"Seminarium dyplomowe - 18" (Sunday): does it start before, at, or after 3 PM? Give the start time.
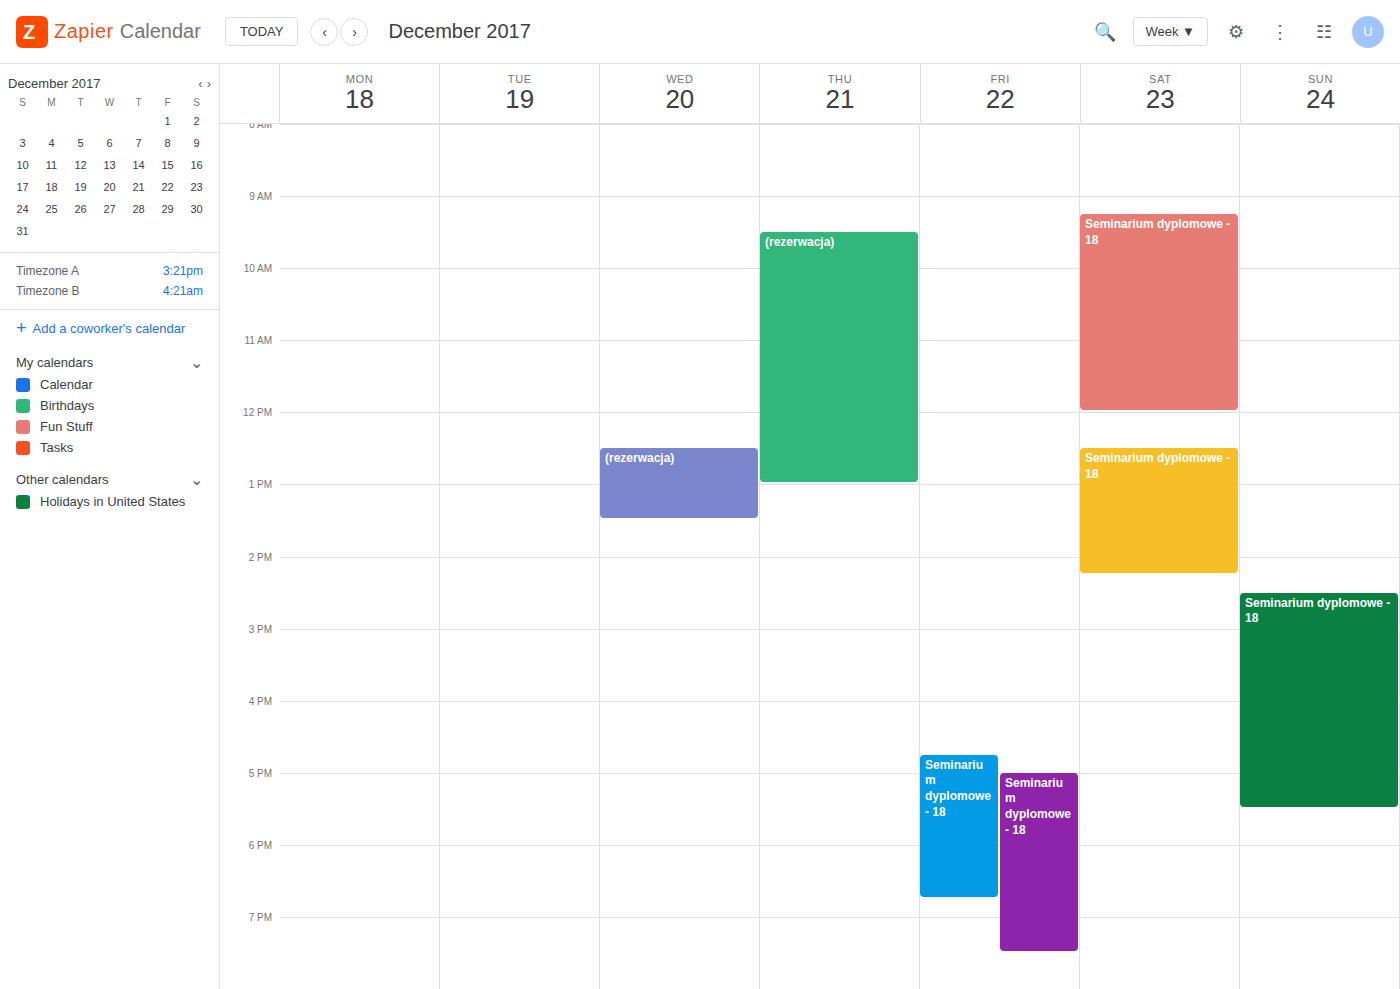
2:30 PM -- before 3 PM, 30 minutes above the 3 PM line.